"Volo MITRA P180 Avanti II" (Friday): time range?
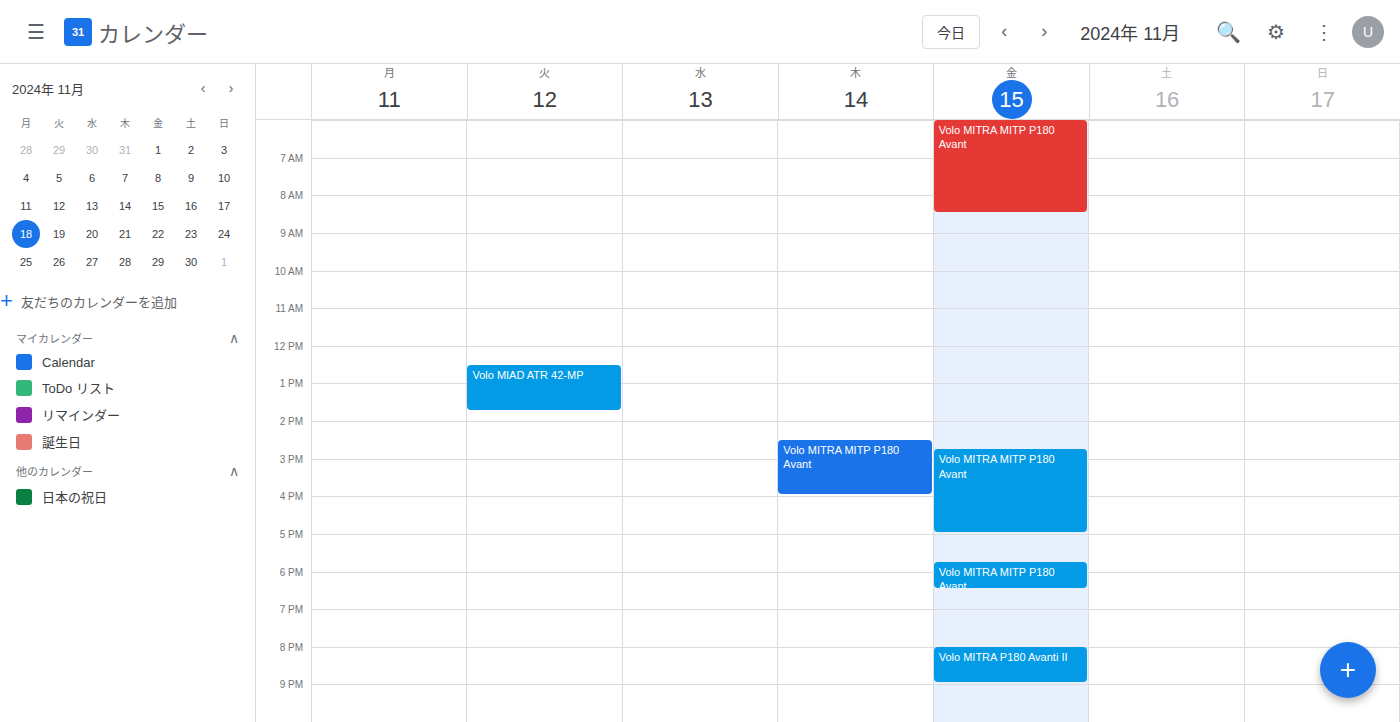
20:00 to 21:00